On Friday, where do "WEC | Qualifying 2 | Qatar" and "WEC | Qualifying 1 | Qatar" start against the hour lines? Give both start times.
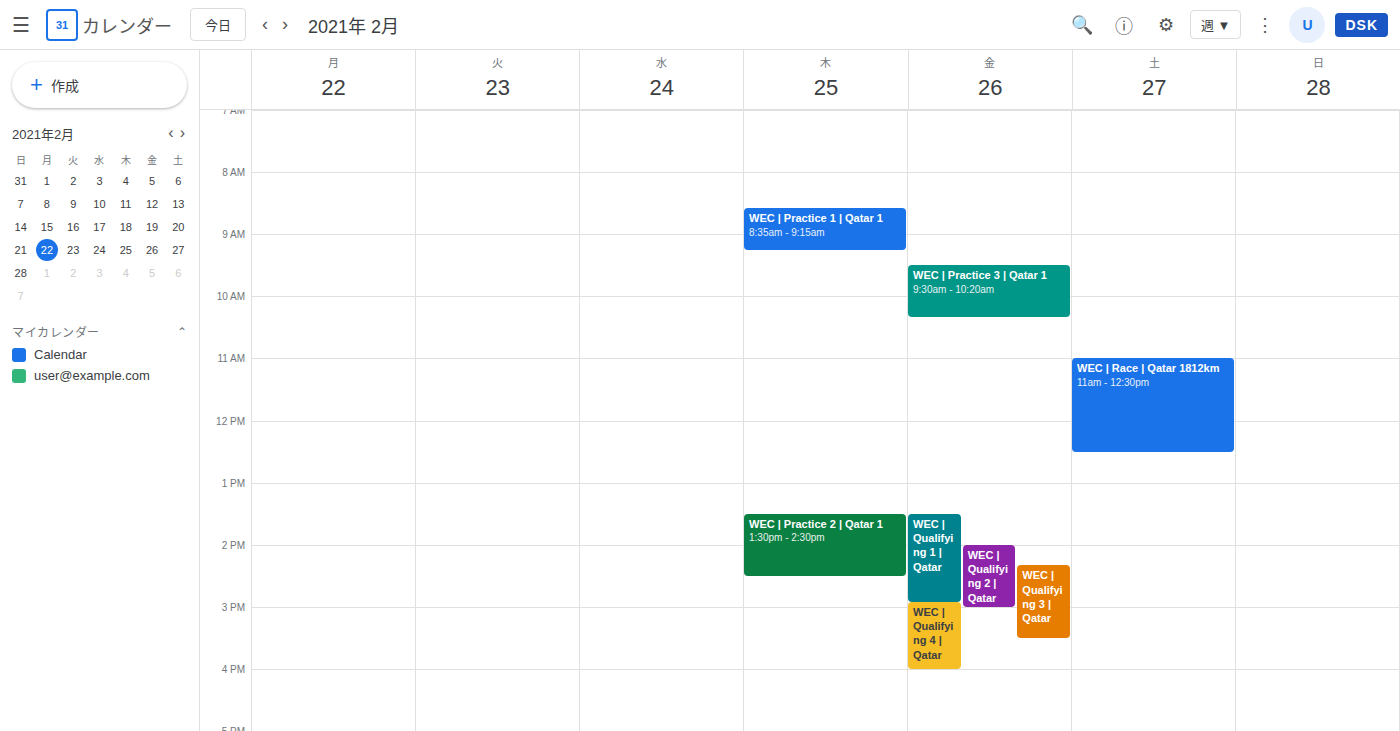
"WEC | Qualifying 2 | Qatar": 2:00 PM, exactly on the 2 PM line. "WEC | Qualifying 1 | Qatar": 1:30 PM, halfway between the 1 PM and 2 PM lines.